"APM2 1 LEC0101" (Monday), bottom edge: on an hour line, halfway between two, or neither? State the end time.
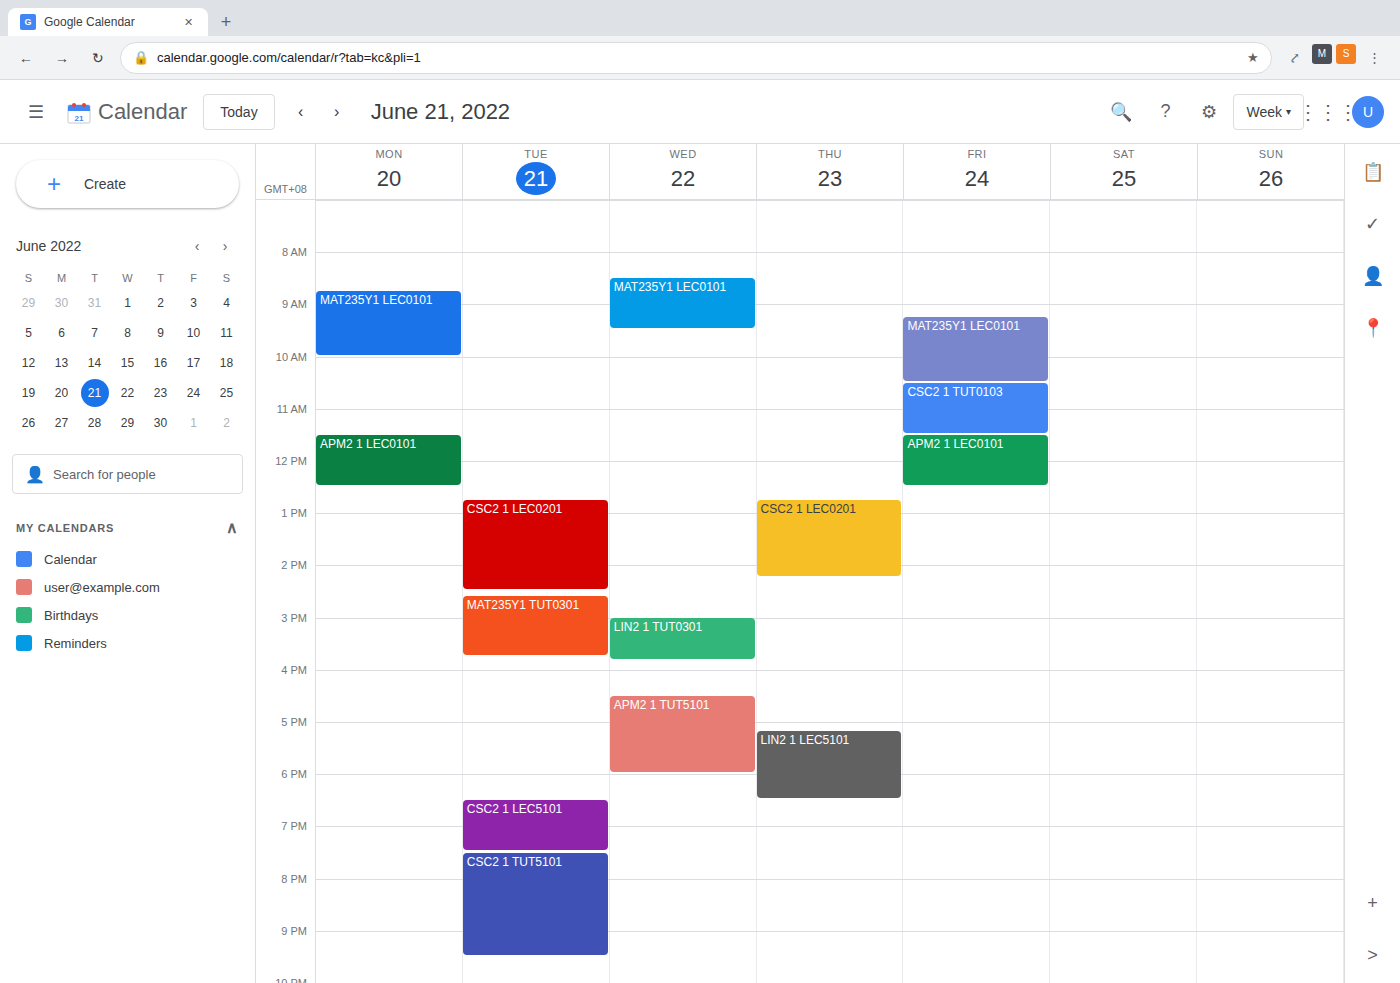
12:30 PM -- halfway between the 12 PM and 1 PM lines.